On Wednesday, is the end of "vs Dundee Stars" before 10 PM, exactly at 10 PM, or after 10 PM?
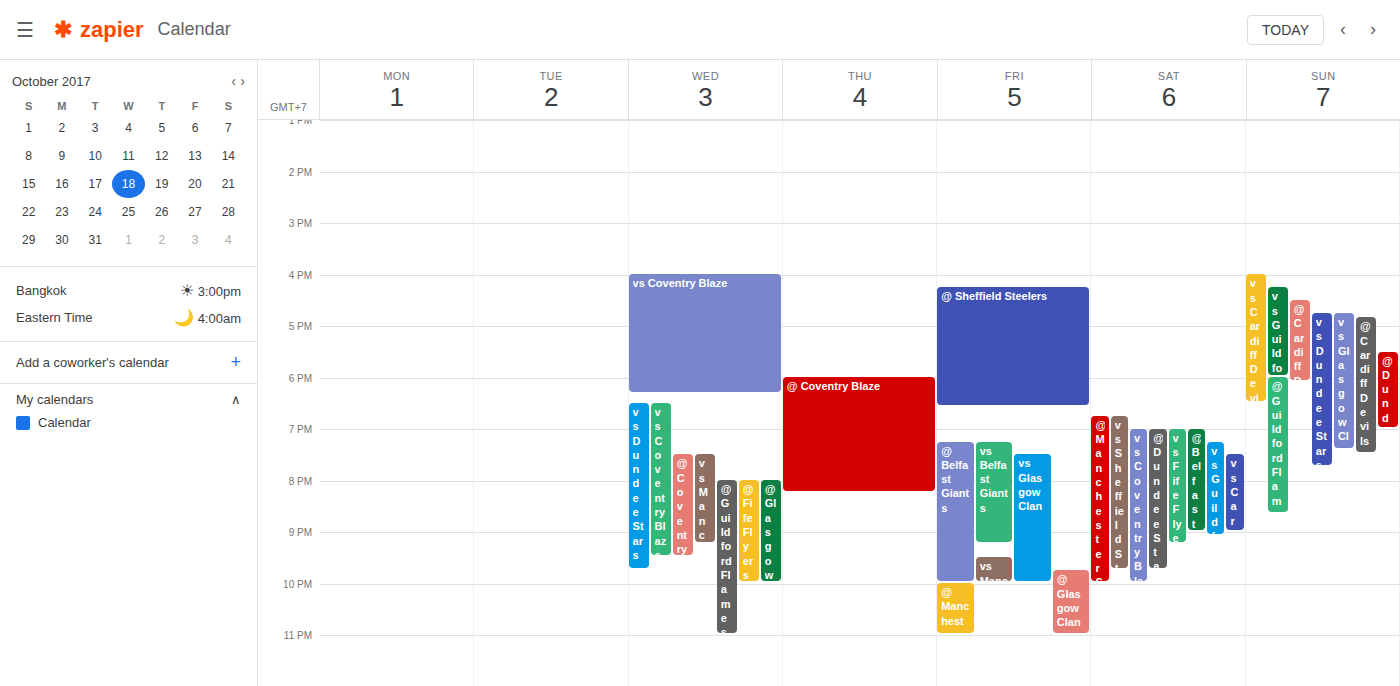
9:45 PM -- before 10 PM, 15 minutes above the 10 PM line.